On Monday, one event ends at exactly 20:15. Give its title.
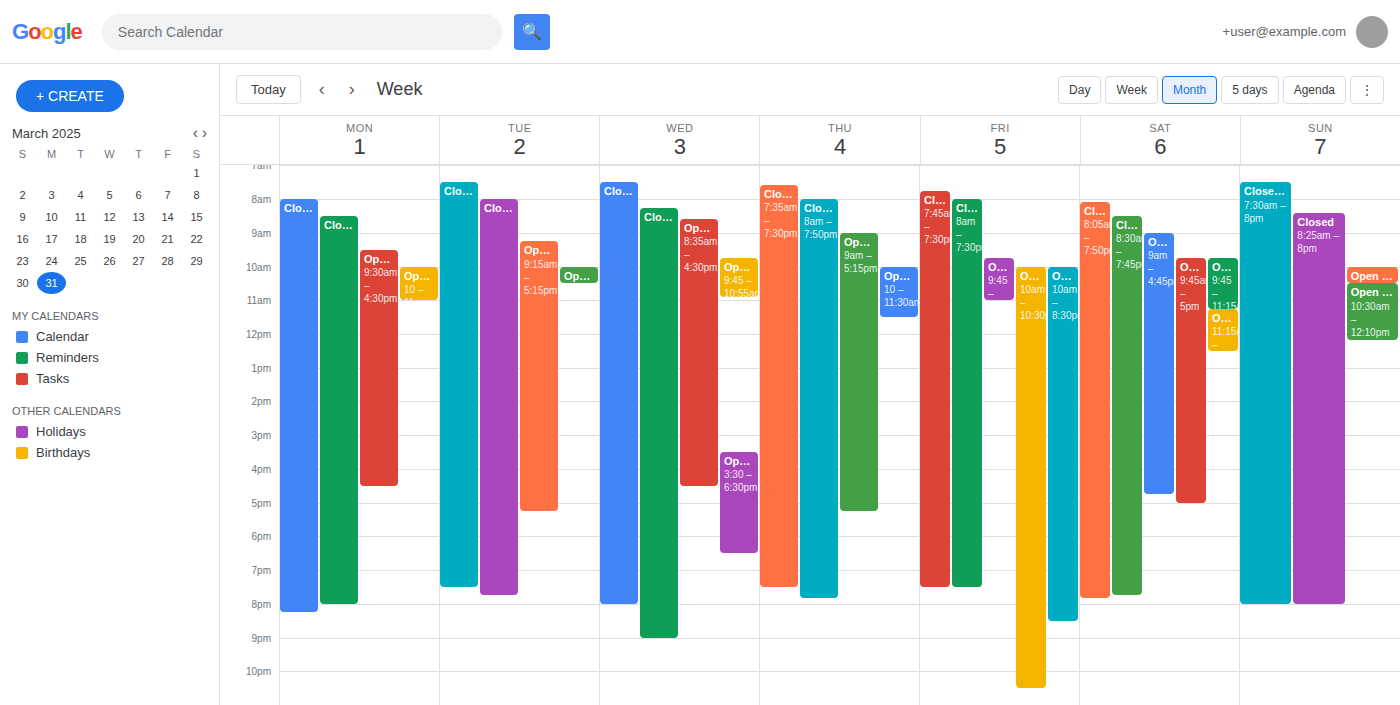
"Closed"